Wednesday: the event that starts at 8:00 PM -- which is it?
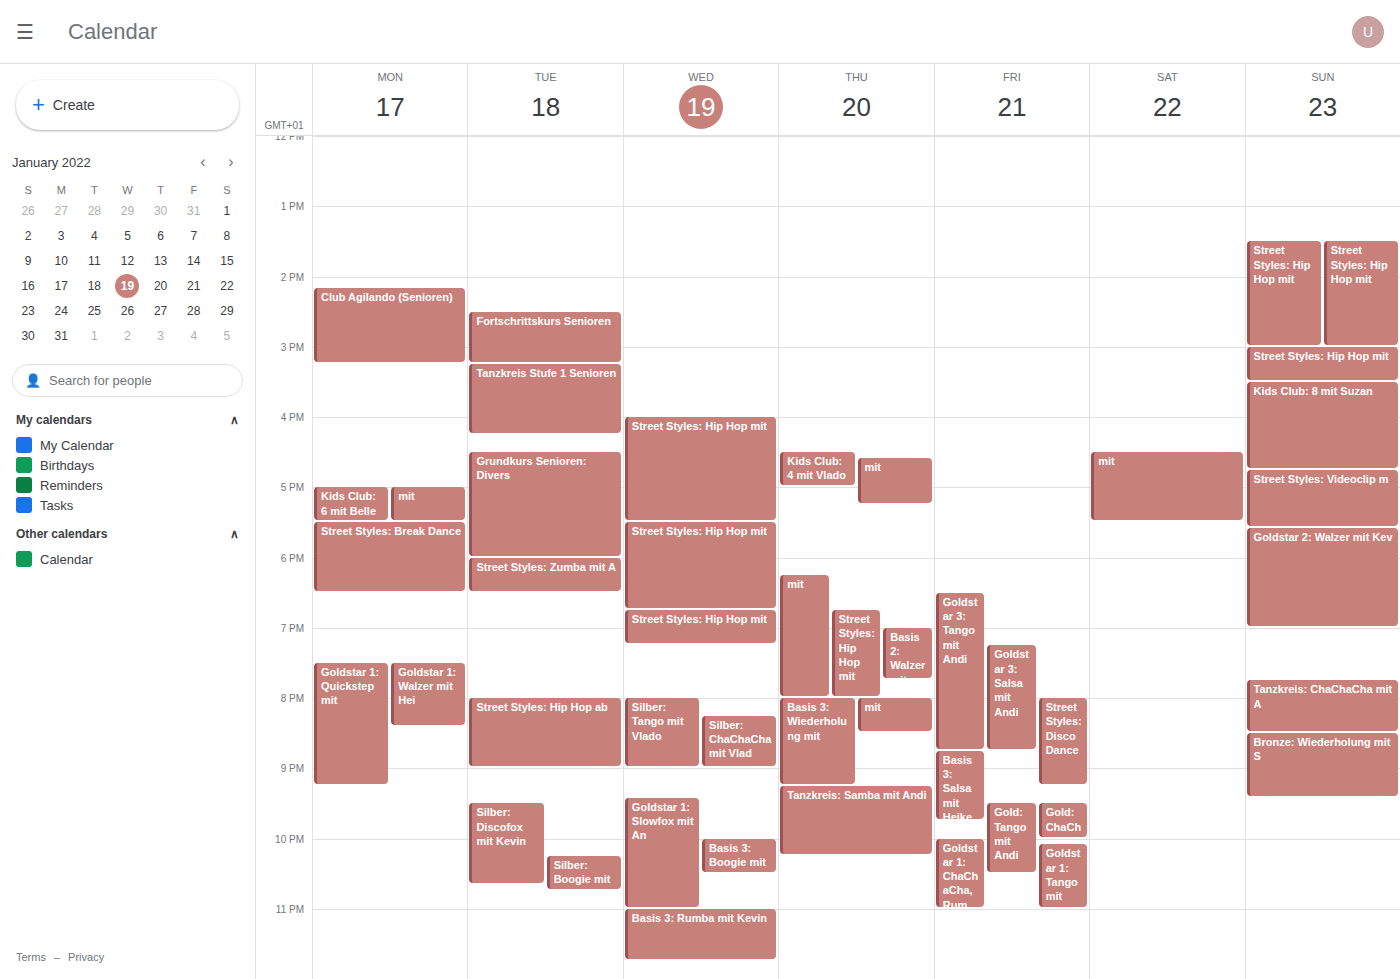
"Silber: Tango mit Vlado"